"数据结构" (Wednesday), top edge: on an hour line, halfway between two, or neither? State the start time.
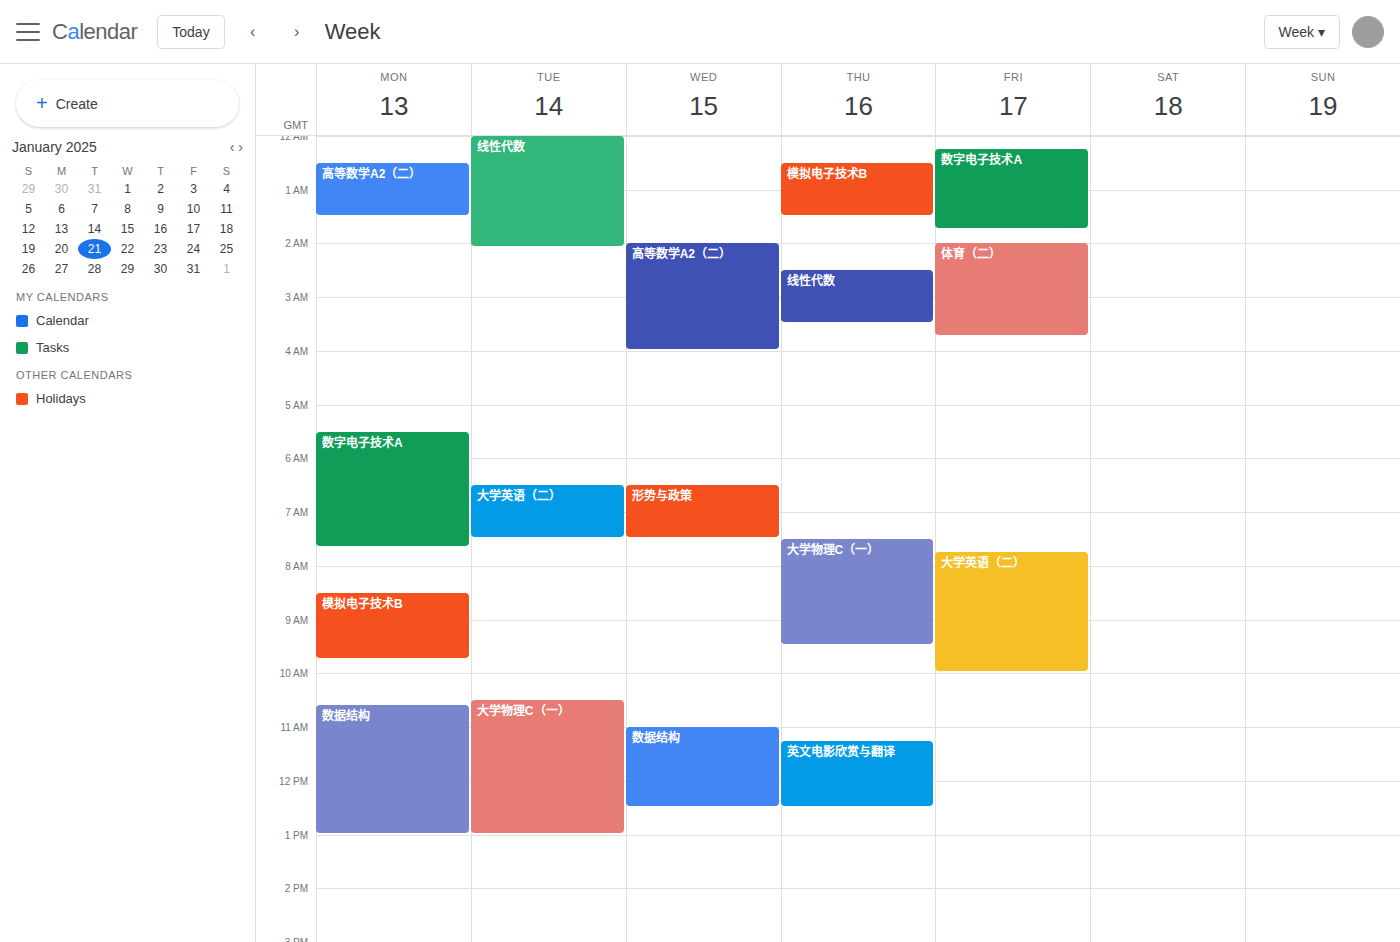
11:00 AM -- exactly on the 11 AM line.